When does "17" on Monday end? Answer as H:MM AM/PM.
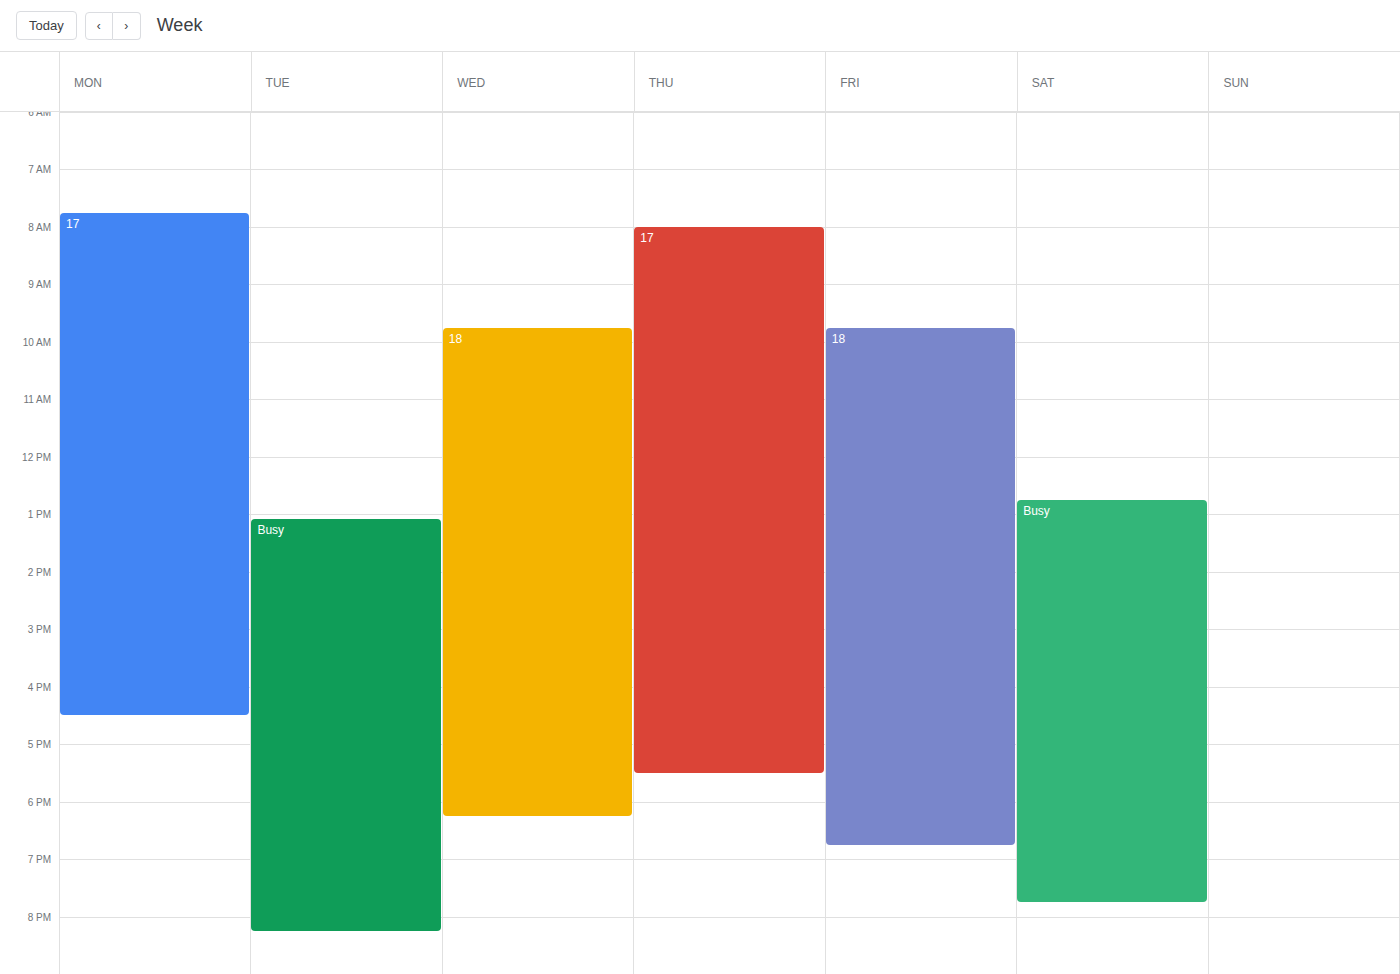
4:30 PM